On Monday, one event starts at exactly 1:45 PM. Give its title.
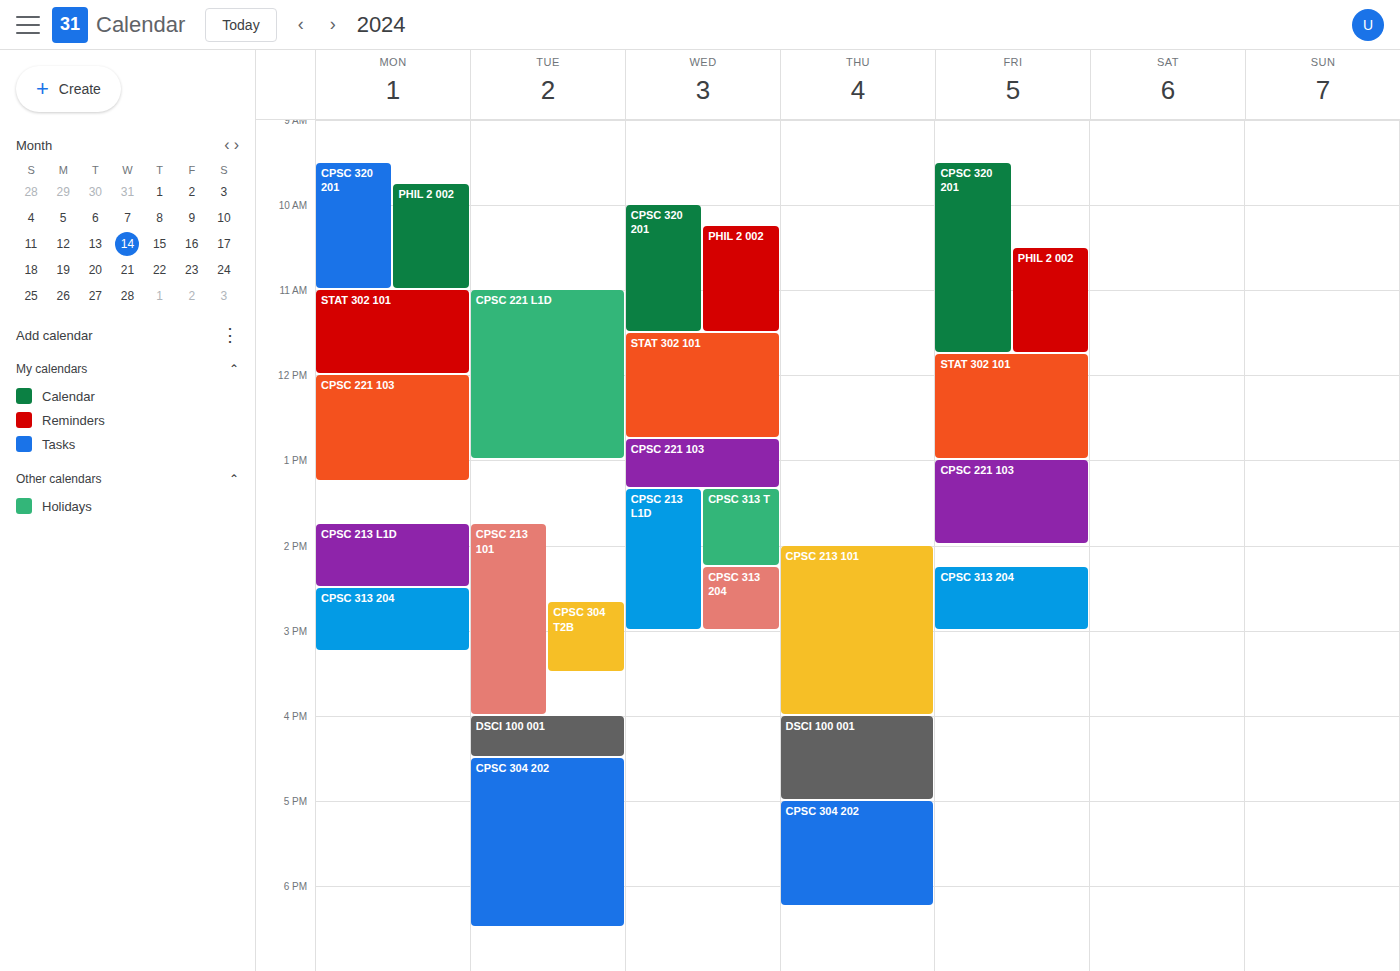
"CPSC 213 L1D"